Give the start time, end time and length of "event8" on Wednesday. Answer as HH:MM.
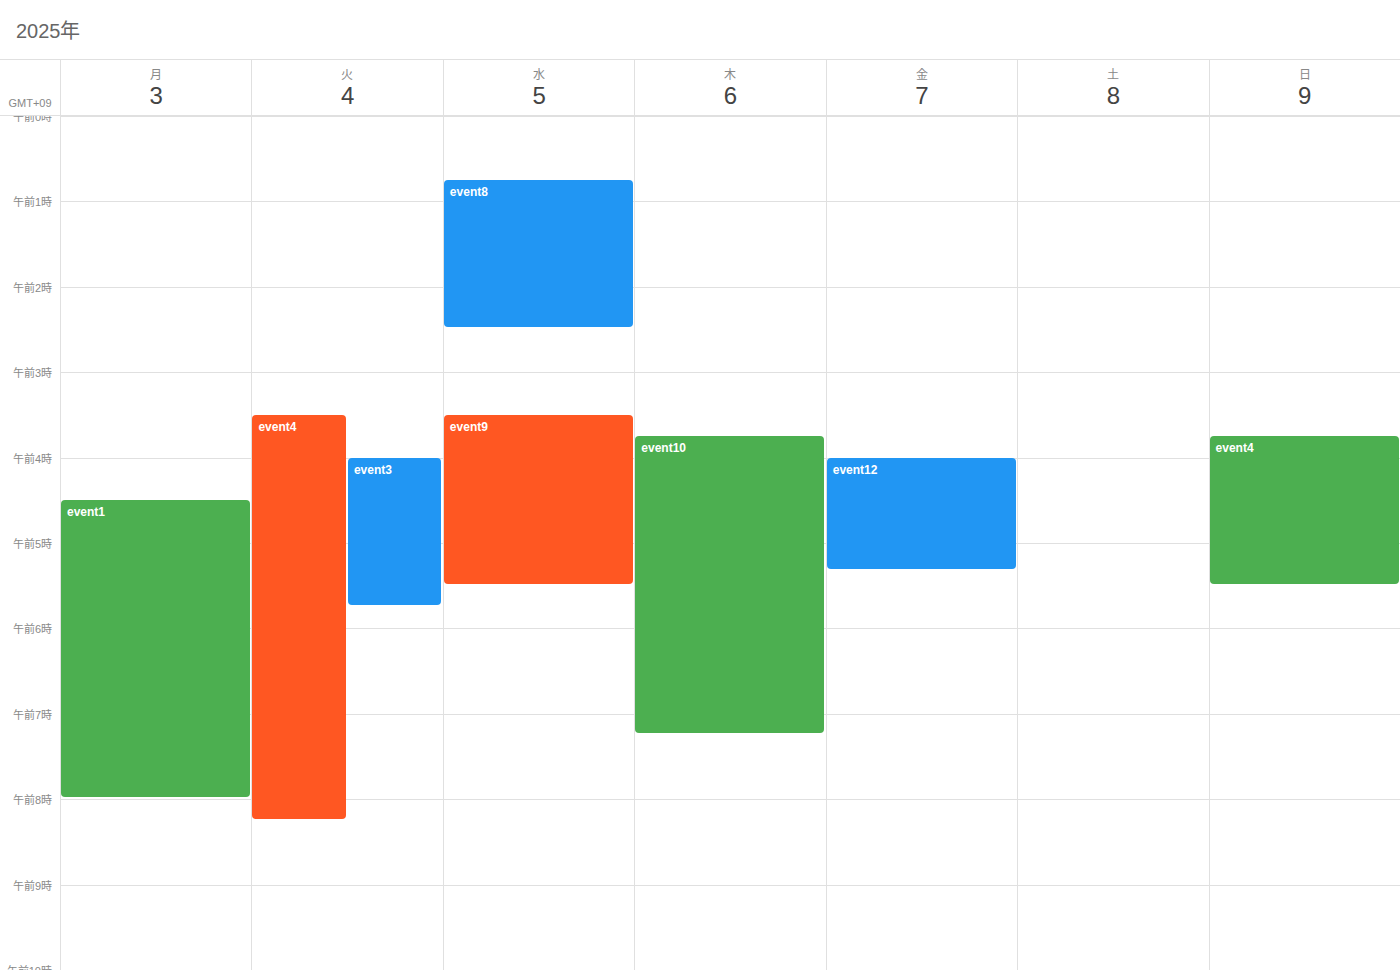
00:45 to 02:30, 1 hour 45 minutes